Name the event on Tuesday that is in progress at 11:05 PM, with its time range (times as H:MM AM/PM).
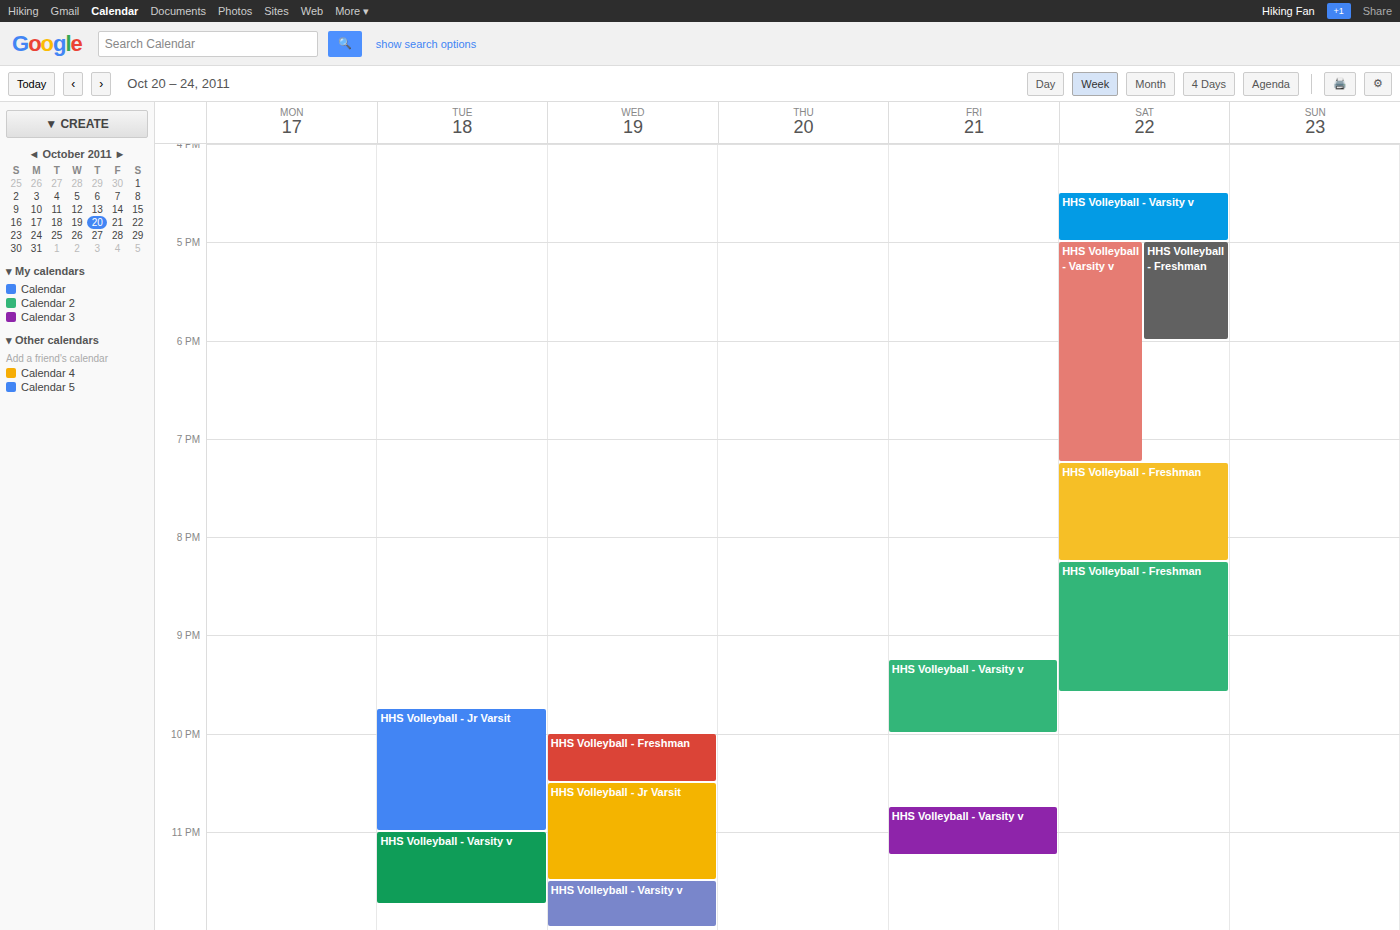
"HHS Volleyball - Varsity v", 11:00 PM to 11:45 PM